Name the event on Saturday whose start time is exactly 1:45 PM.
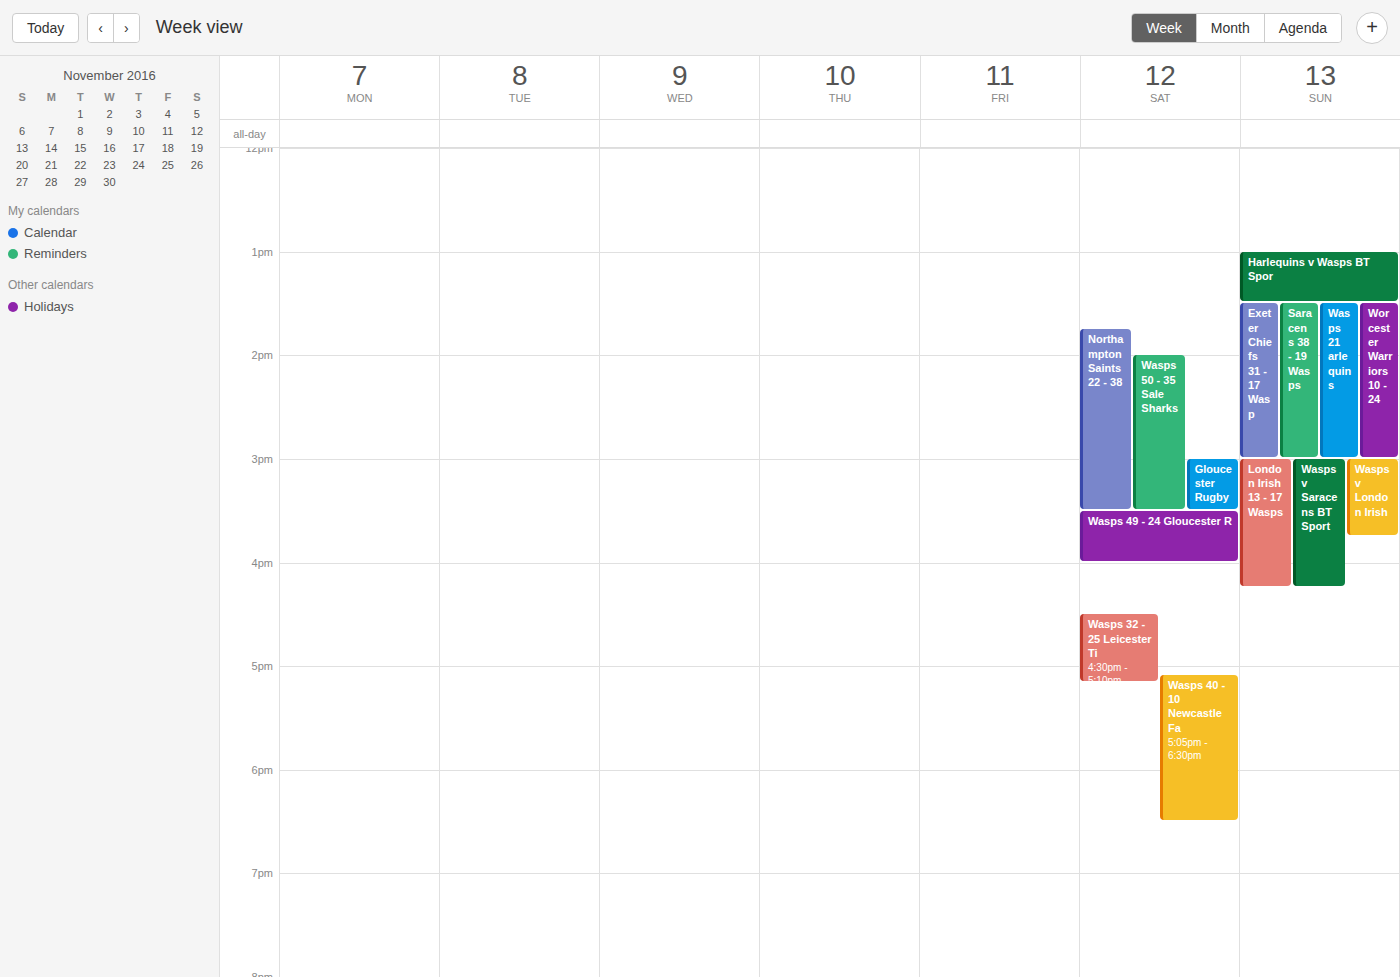
"Northampton Saints 22 - 38"